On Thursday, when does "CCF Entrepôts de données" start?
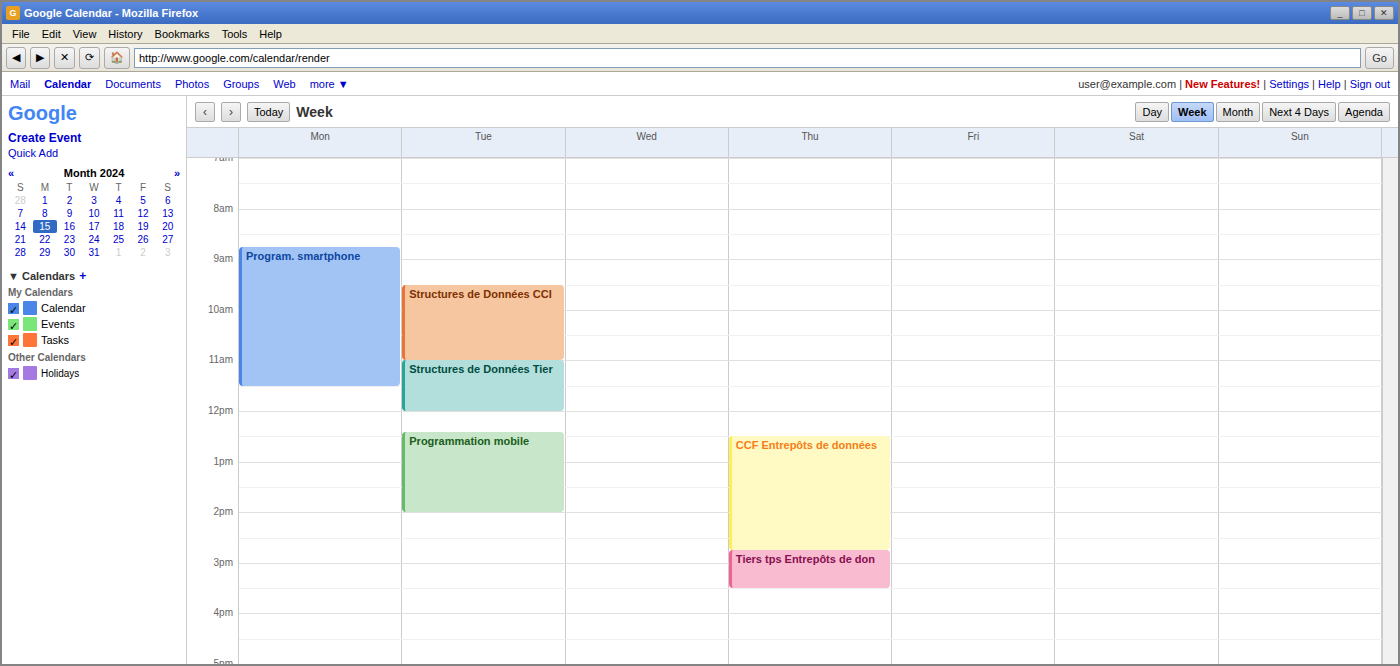
12:30 PM